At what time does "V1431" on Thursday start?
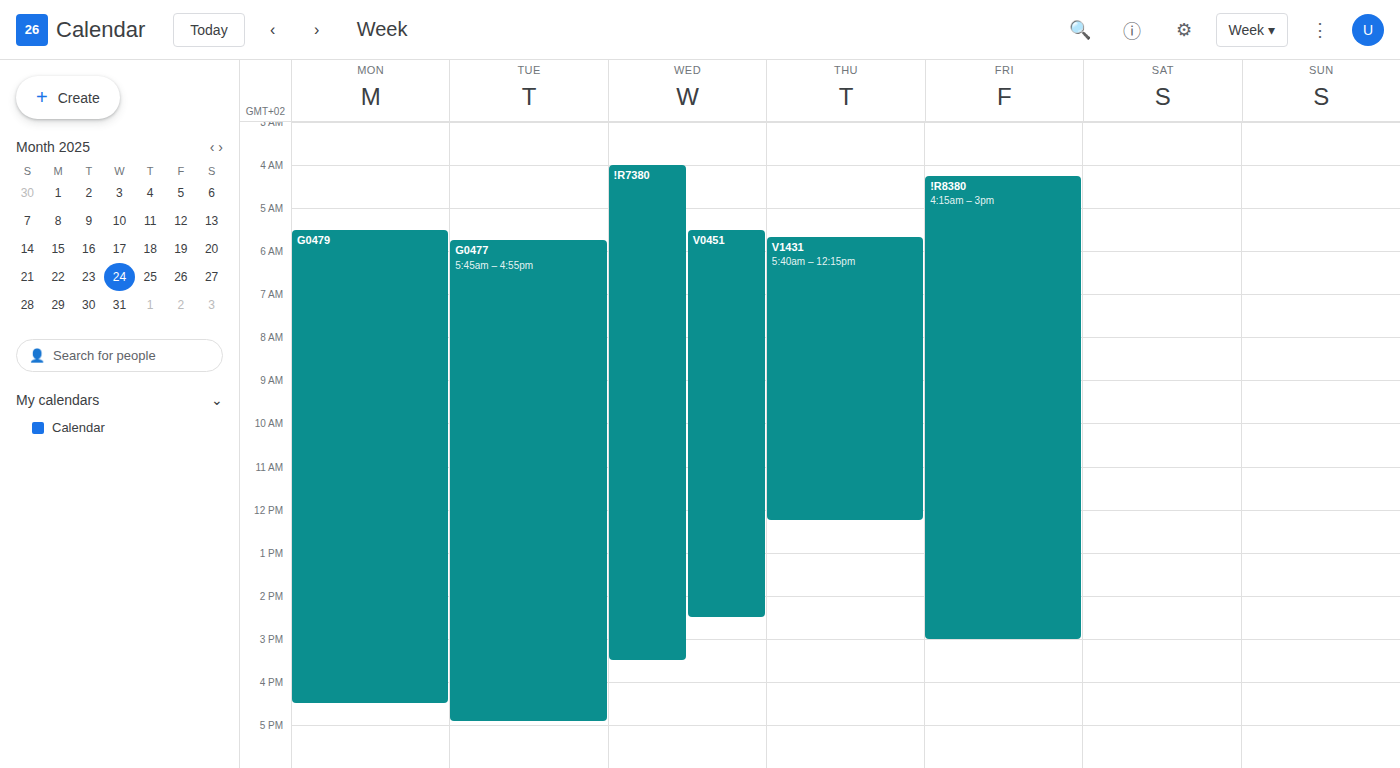
5:40 AM